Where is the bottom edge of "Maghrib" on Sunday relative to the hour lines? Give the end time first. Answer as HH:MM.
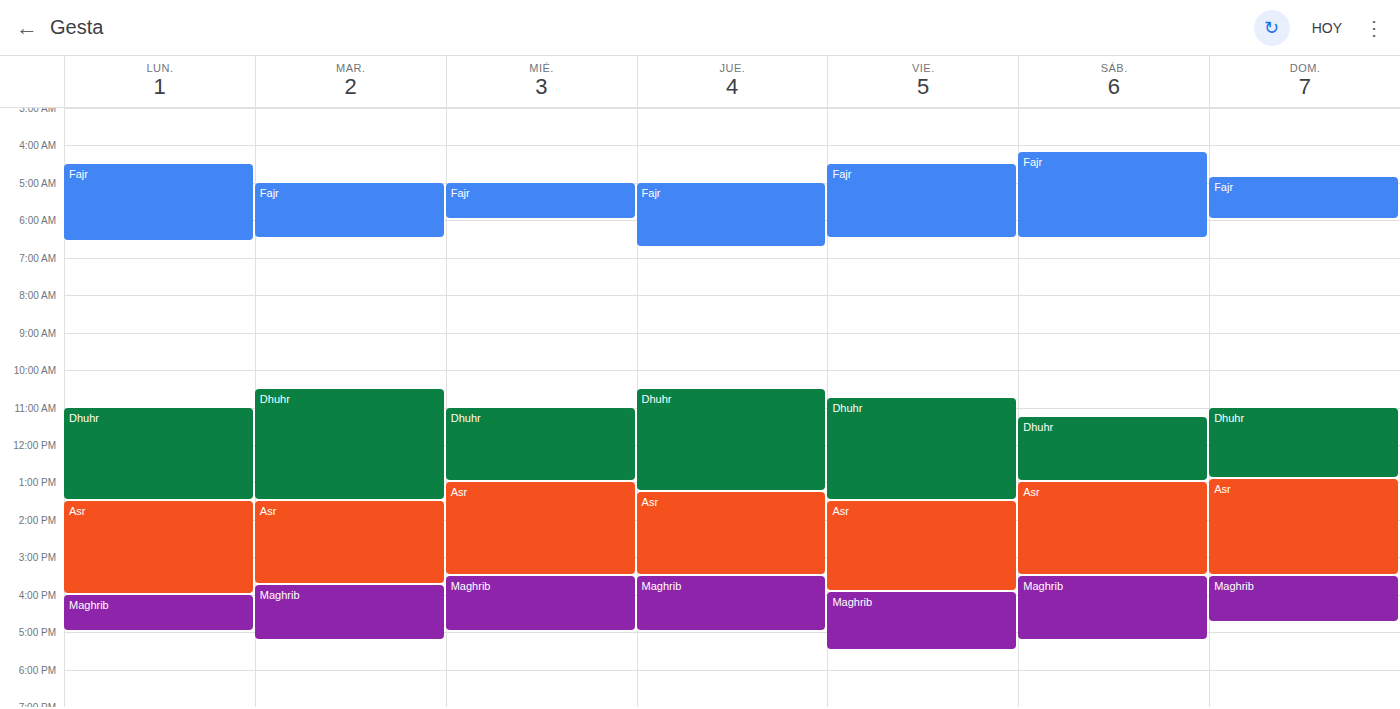
16:45 -- neither: three quarters of the way from the 16:00 line to the 17:00 line.